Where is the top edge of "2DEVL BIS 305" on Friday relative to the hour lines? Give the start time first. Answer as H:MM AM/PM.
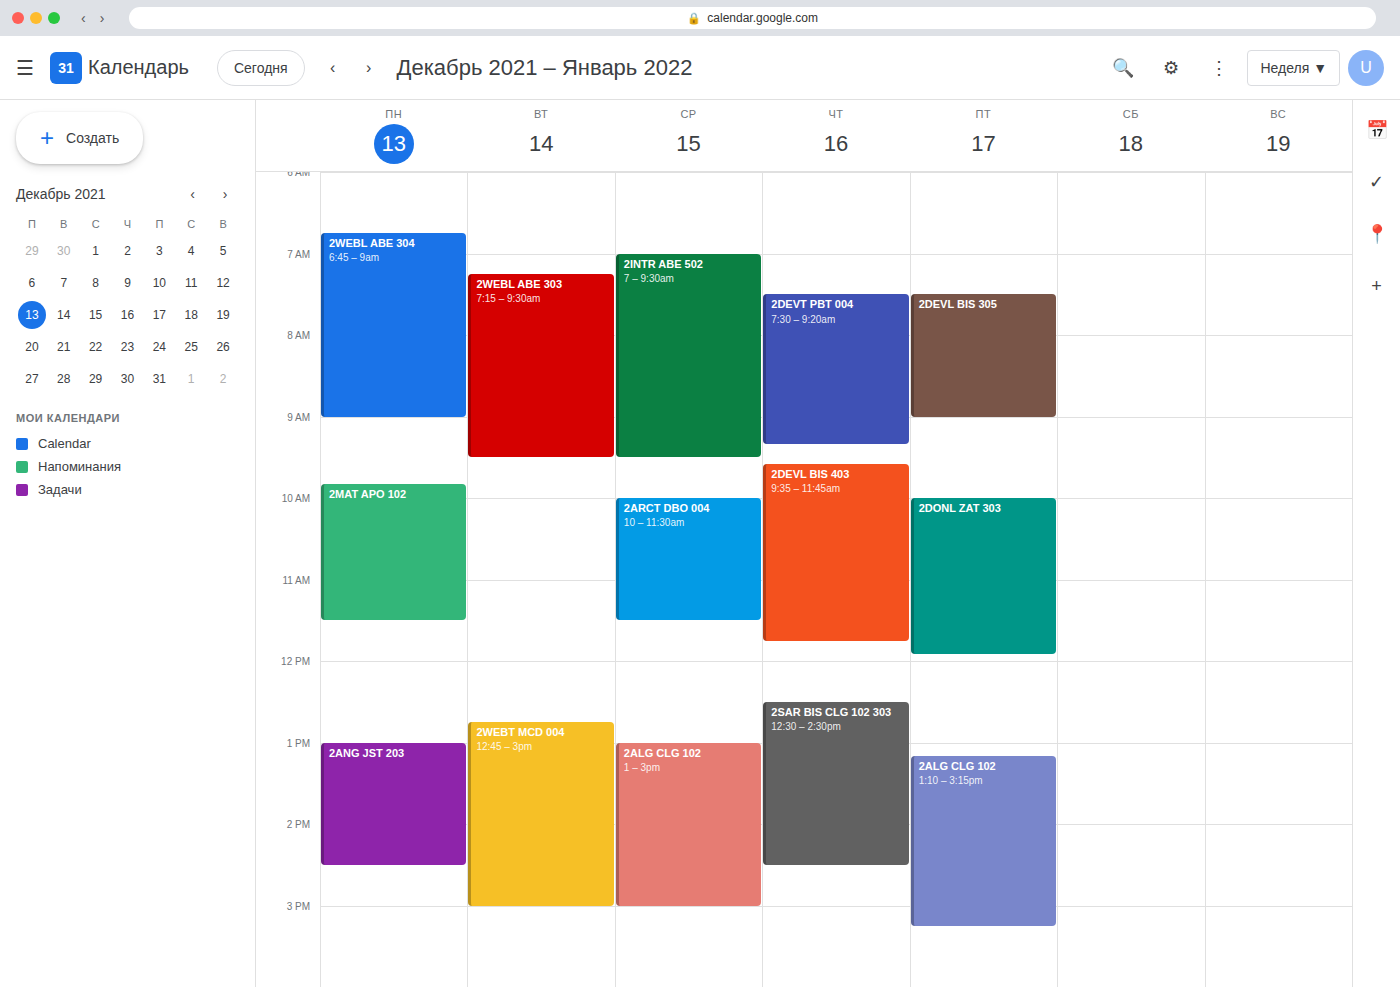
7:30 AM -- halfway between the 7 AM and 8 AM lines.